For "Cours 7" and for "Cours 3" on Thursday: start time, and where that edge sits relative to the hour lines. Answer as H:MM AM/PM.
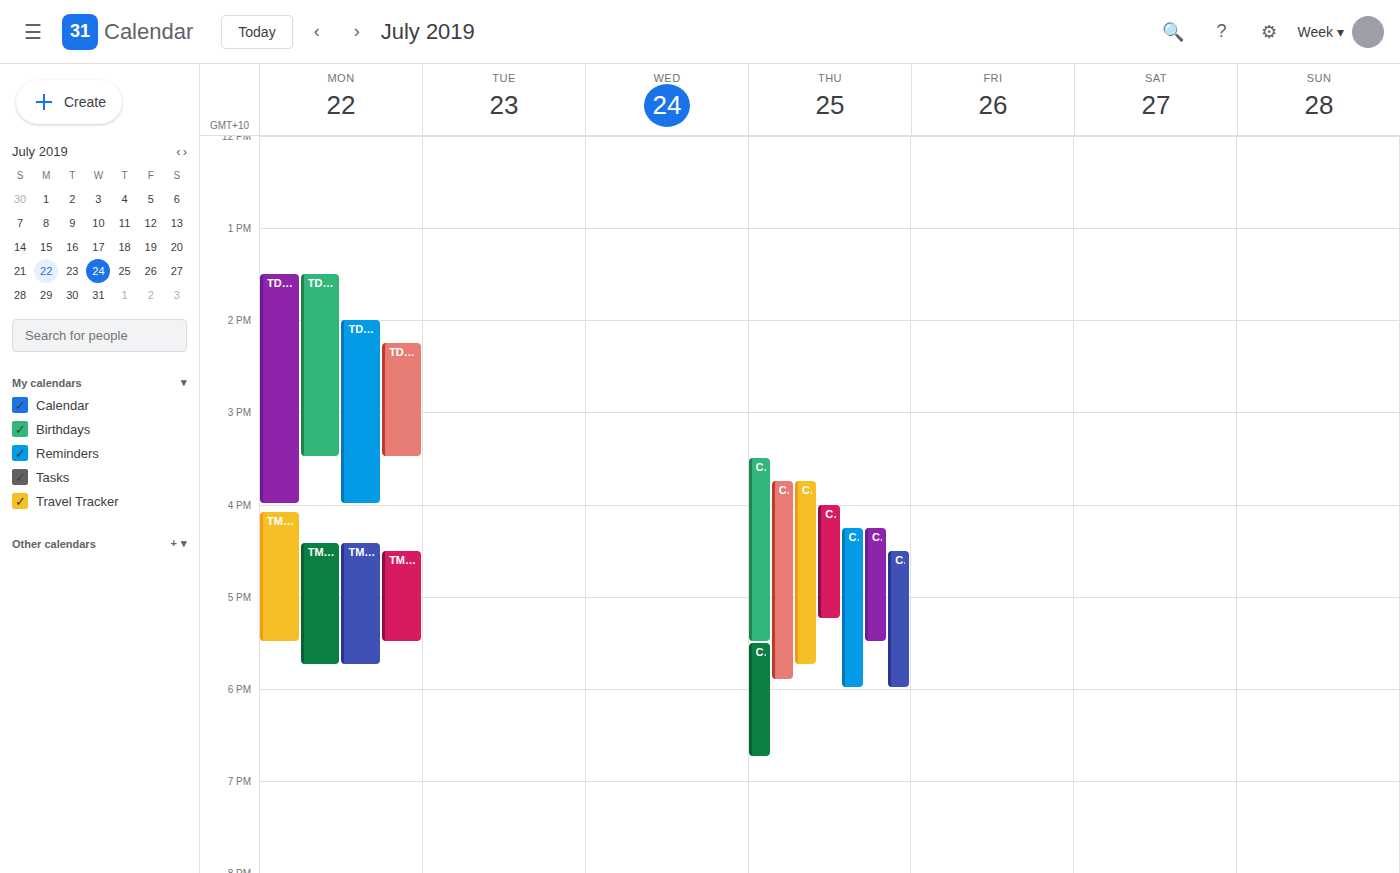
"Cours 7": 4:30 PM, halfway between the 4 PM and 5 PM lines. "Cours 3": 3:45 PM, neither: three quarters of the way from the 3 PM line to the 4 PM line.